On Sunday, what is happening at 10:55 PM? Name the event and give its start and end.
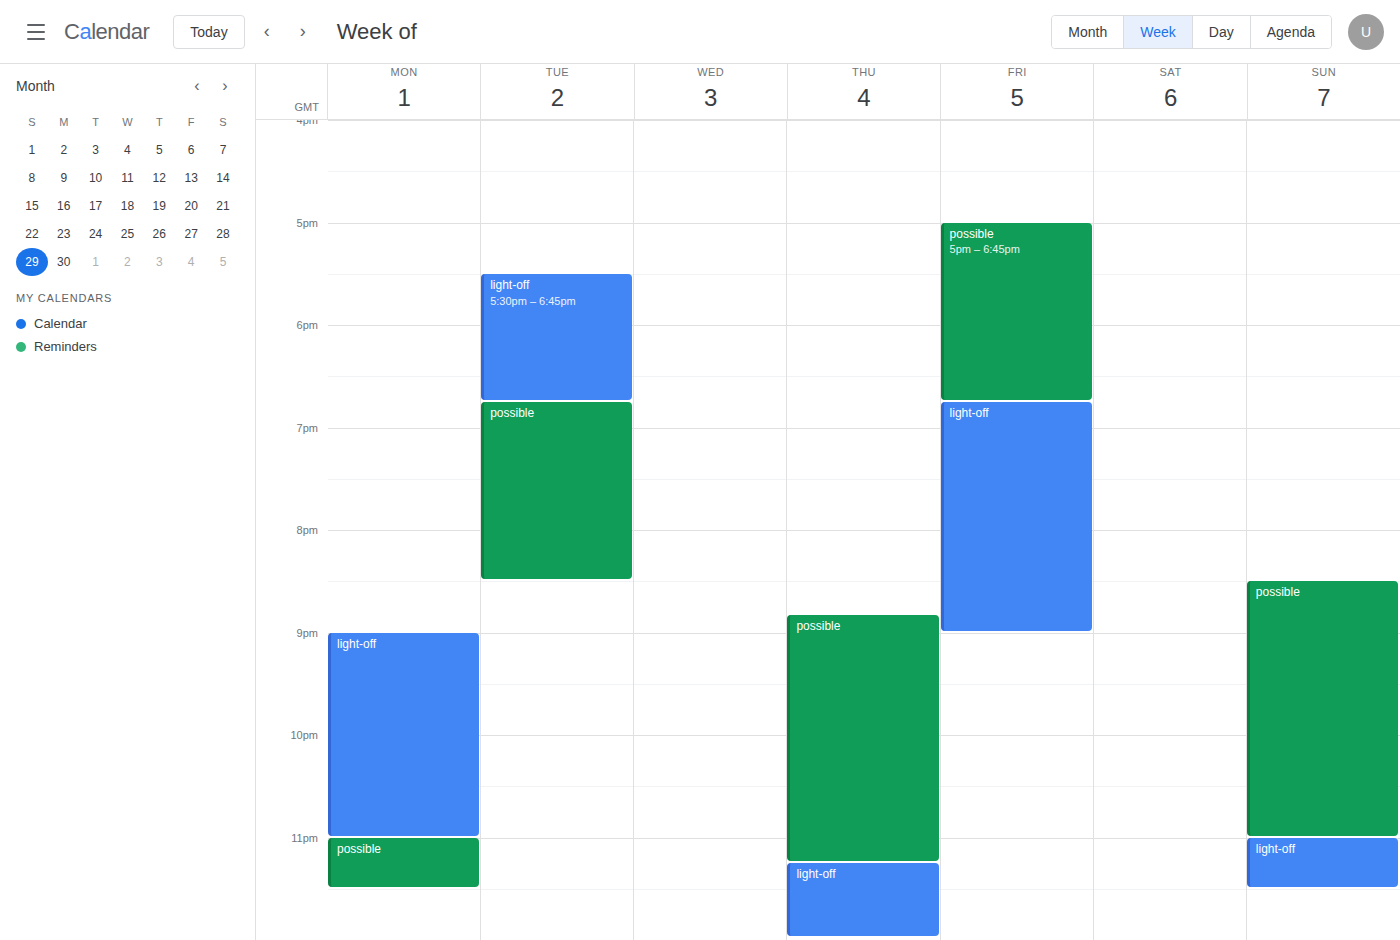
"possible", 8:30 PM to 11:00 PM